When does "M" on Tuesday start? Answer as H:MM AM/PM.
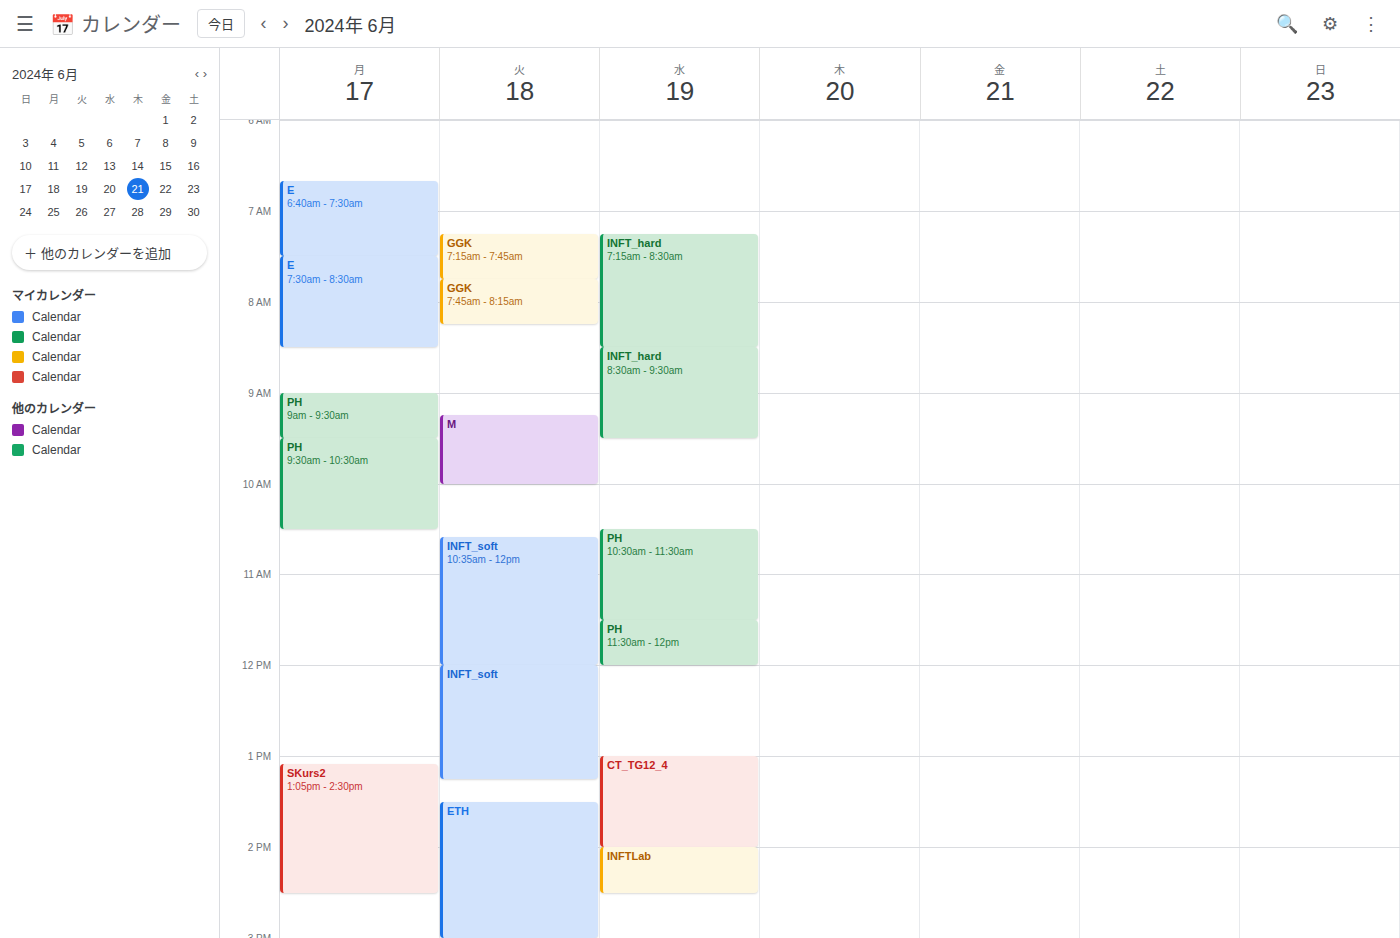
9:15 AM